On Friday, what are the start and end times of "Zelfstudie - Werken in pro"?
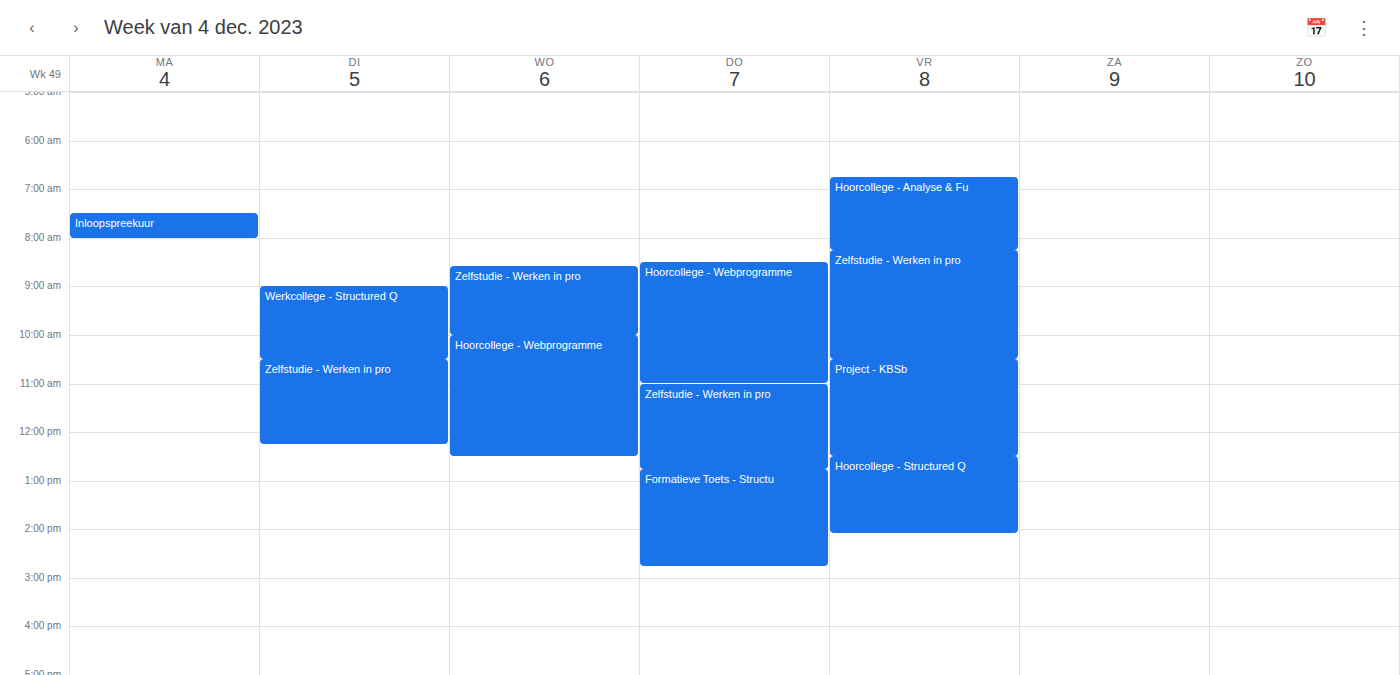
8:15 AM to 10:30 AM